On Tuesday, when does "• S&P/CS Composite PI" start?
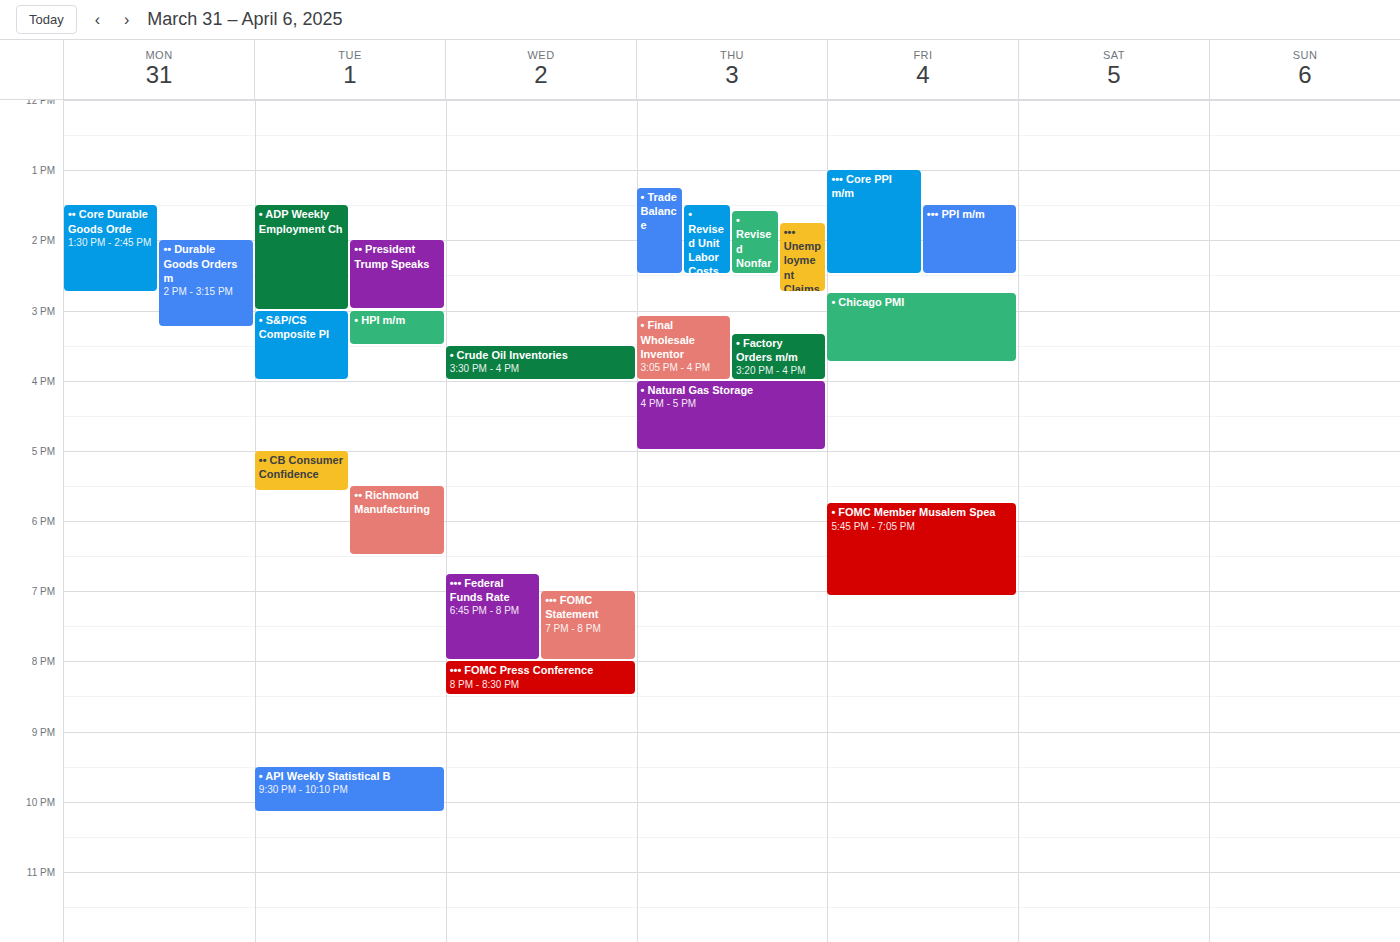
3:00 PM